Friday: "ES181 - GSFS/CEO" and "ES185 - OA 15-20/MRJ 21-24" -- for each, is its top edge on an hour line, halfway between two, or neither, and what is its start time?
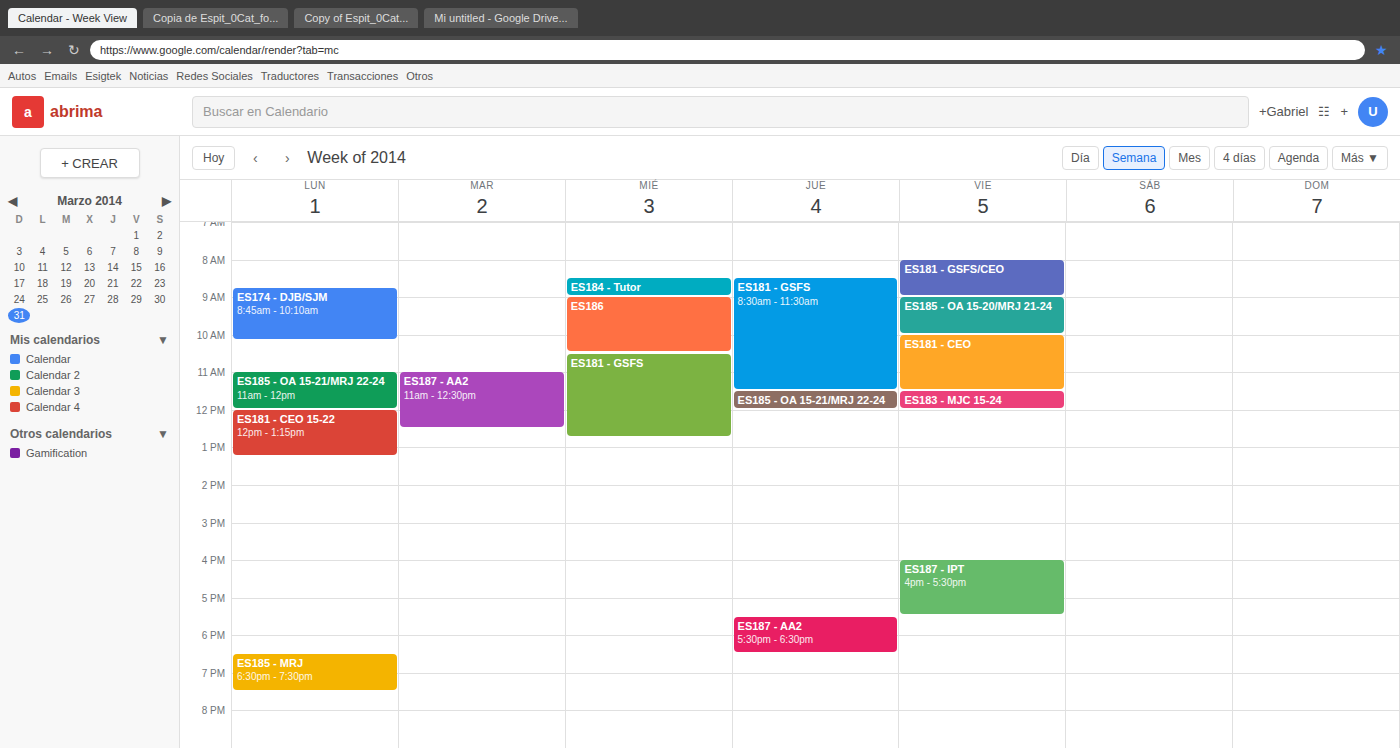
"ES181 - GSFS/CEO": 8:00 AM, exactly on the 8 AM line. "ES185 - OA 15-20/MRJ 21-24": 9:00 AM, exactly on the 9 AM line.